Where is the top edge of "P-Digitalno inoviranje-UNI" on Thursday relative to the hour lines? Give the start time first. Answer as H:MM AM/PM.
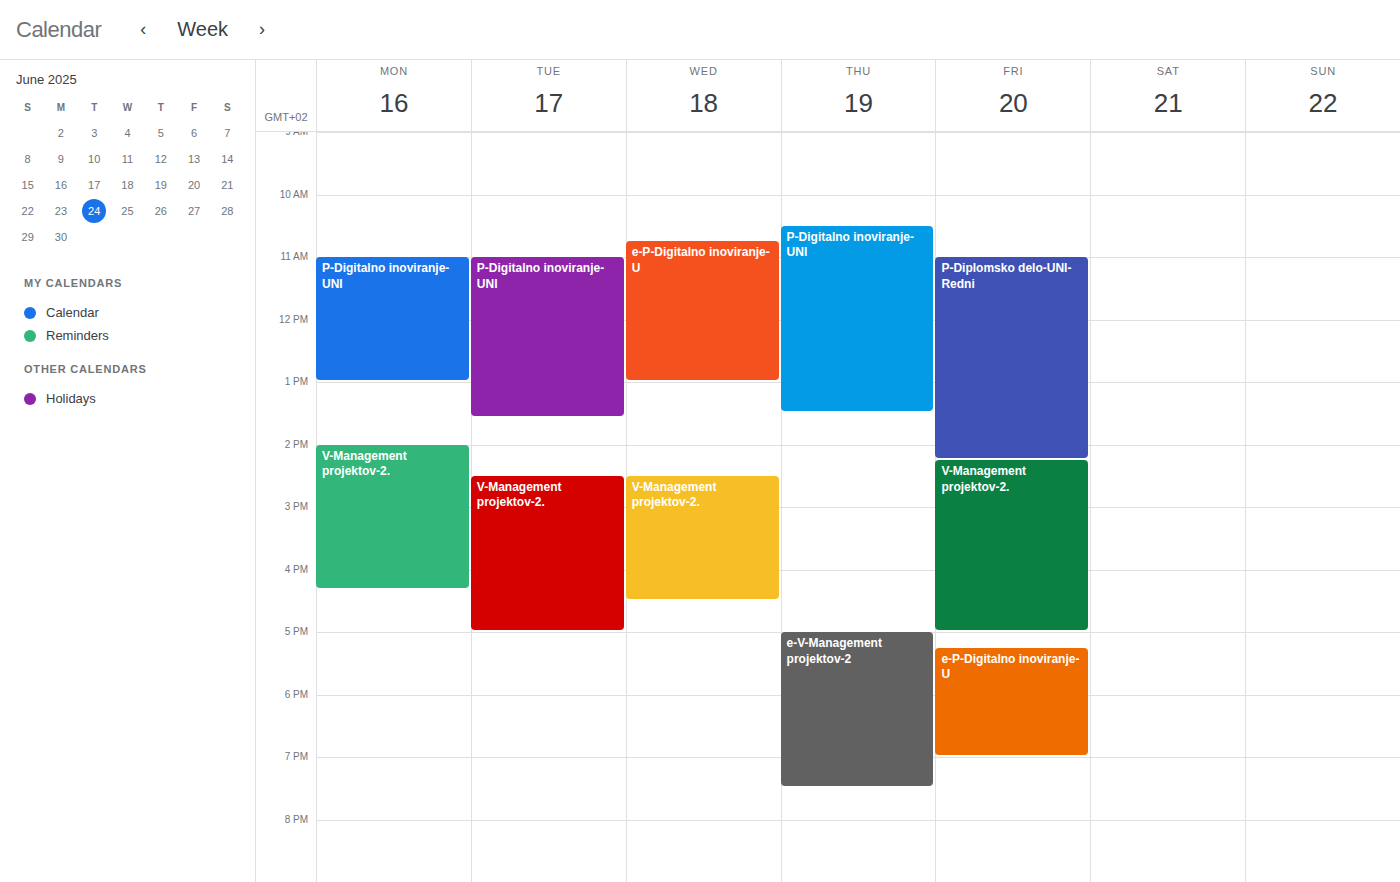
10:30 AM -- halfway between the 10 AM and 11 AM lines.